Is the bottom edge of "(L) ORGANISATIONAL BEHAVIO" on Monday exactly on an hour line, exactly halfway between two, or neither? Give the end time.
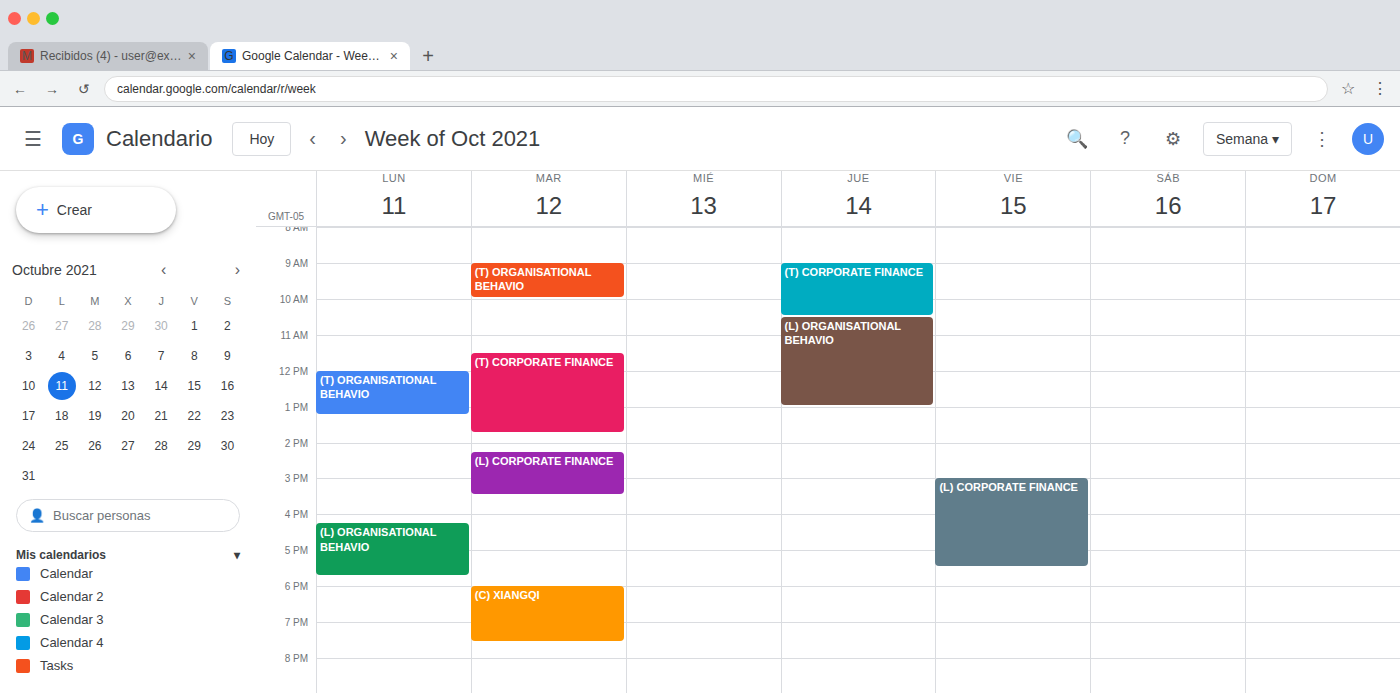
5:45 PM -- neither: three quarters of the way from the 5 PM line to the 6 PM line.